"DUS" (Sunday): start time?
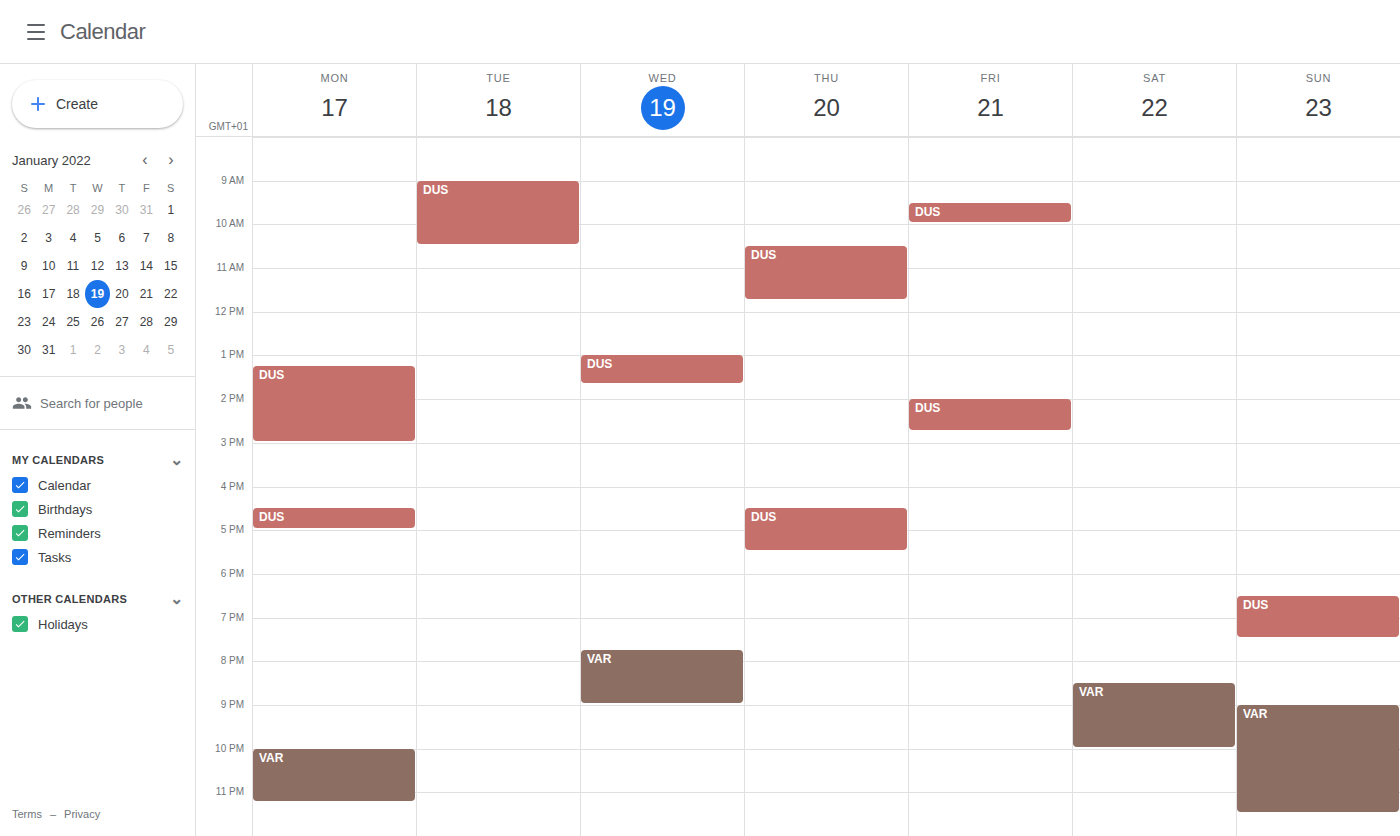
6:30 PM